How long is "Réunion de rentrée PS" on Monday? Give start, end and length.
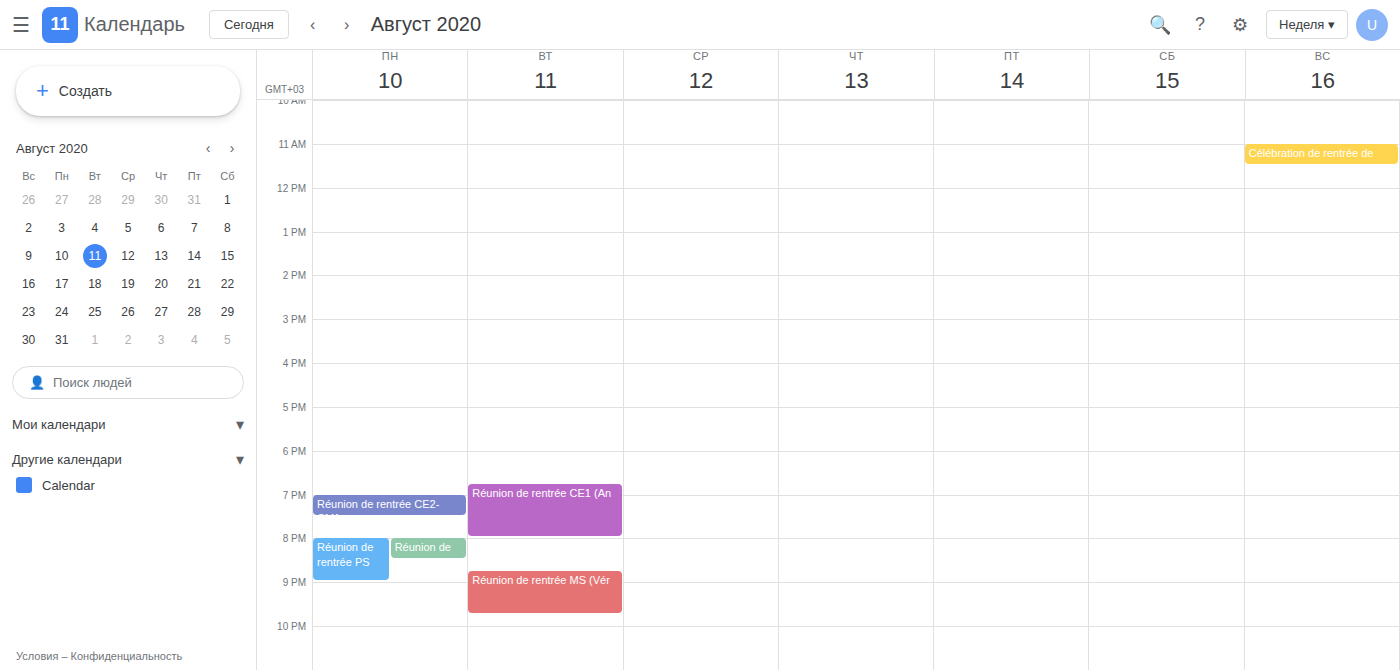
20:00 to 21:00, 1 hour